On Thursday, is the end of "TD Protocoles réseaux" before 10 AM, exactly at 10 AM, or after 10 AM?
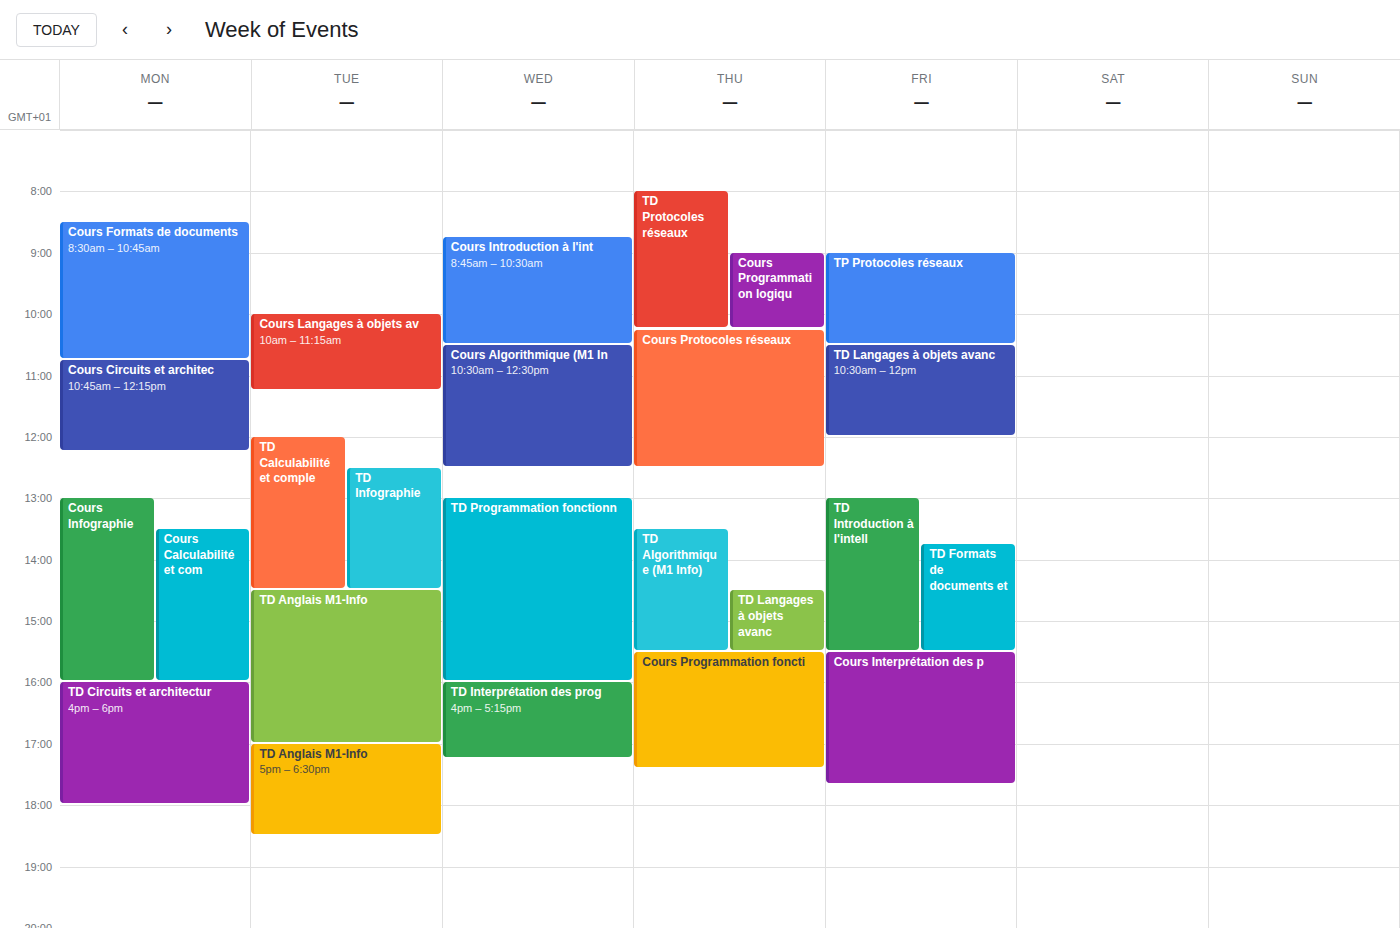
10:15 AM -- after 10 AM, 15 minutes below the 10 AM line.